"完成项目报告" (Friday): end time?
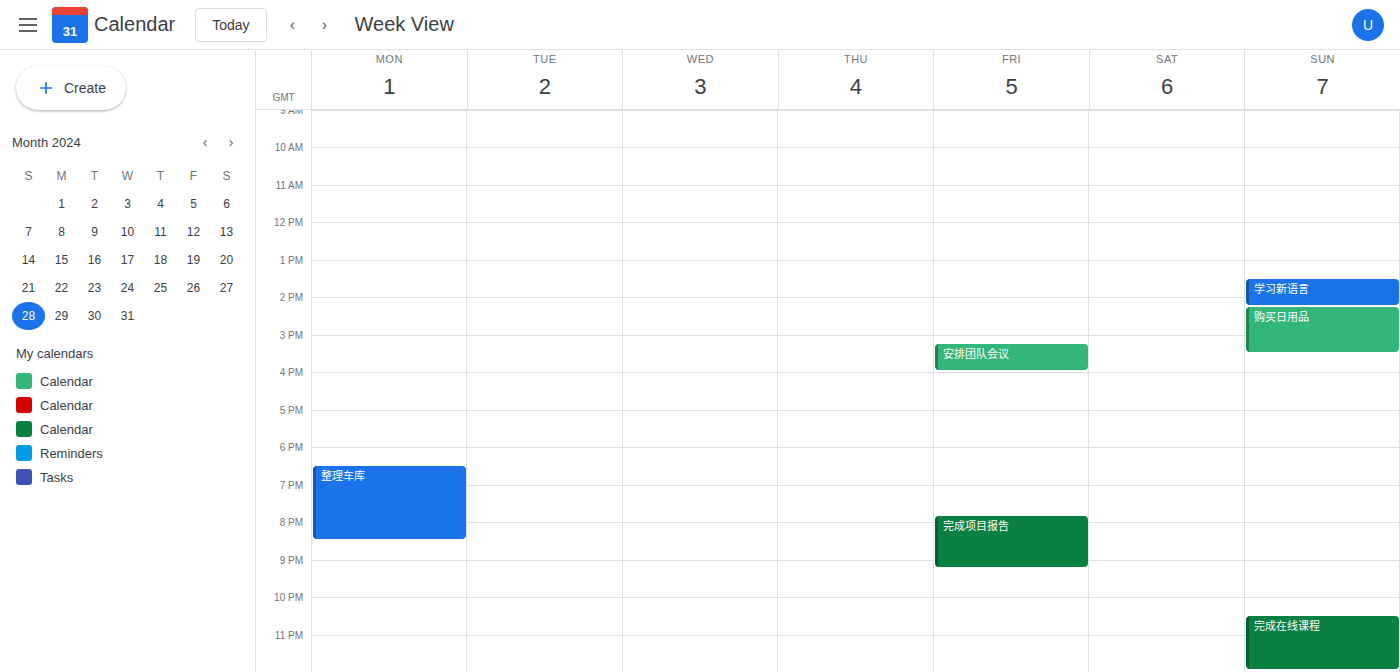
9:15 PM